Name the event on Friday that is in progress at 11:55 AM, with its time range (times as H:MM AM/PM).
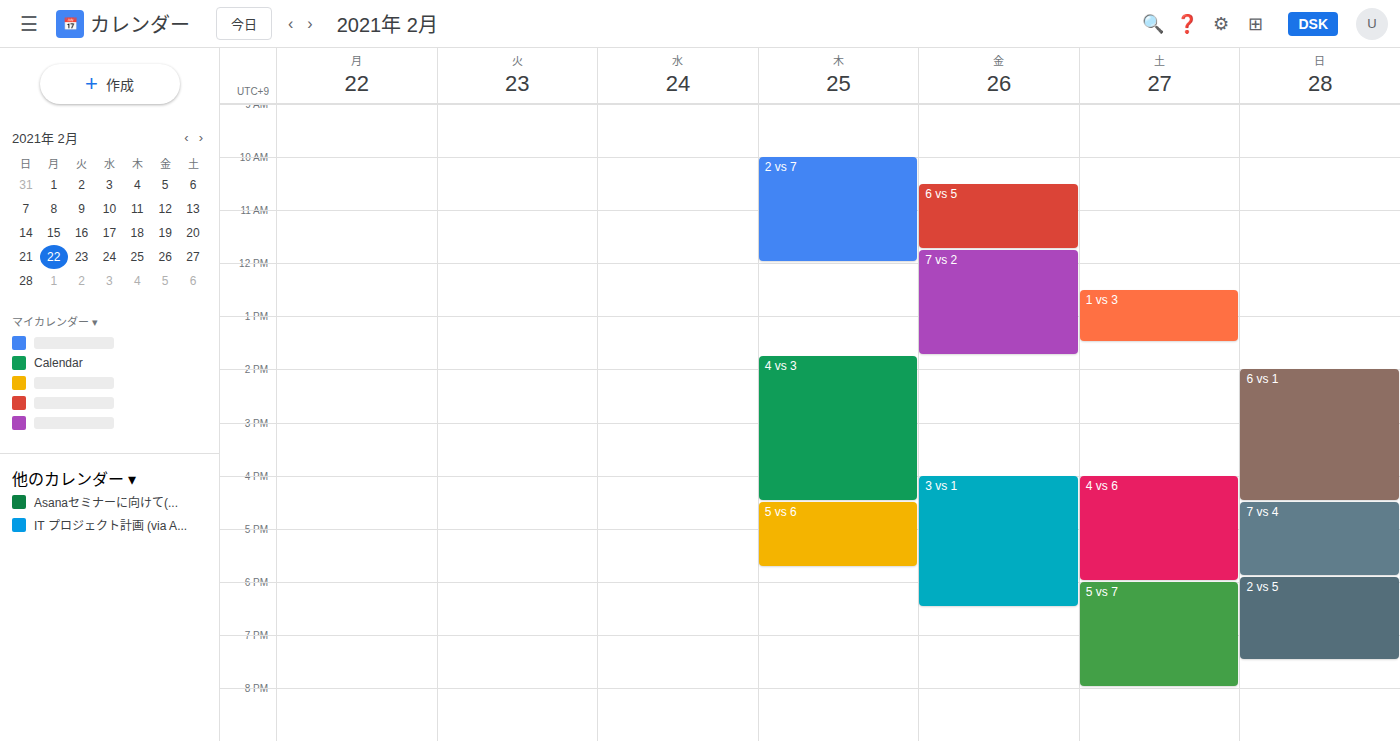
"7 vs 2", 11:45 AM to 1:45 PM